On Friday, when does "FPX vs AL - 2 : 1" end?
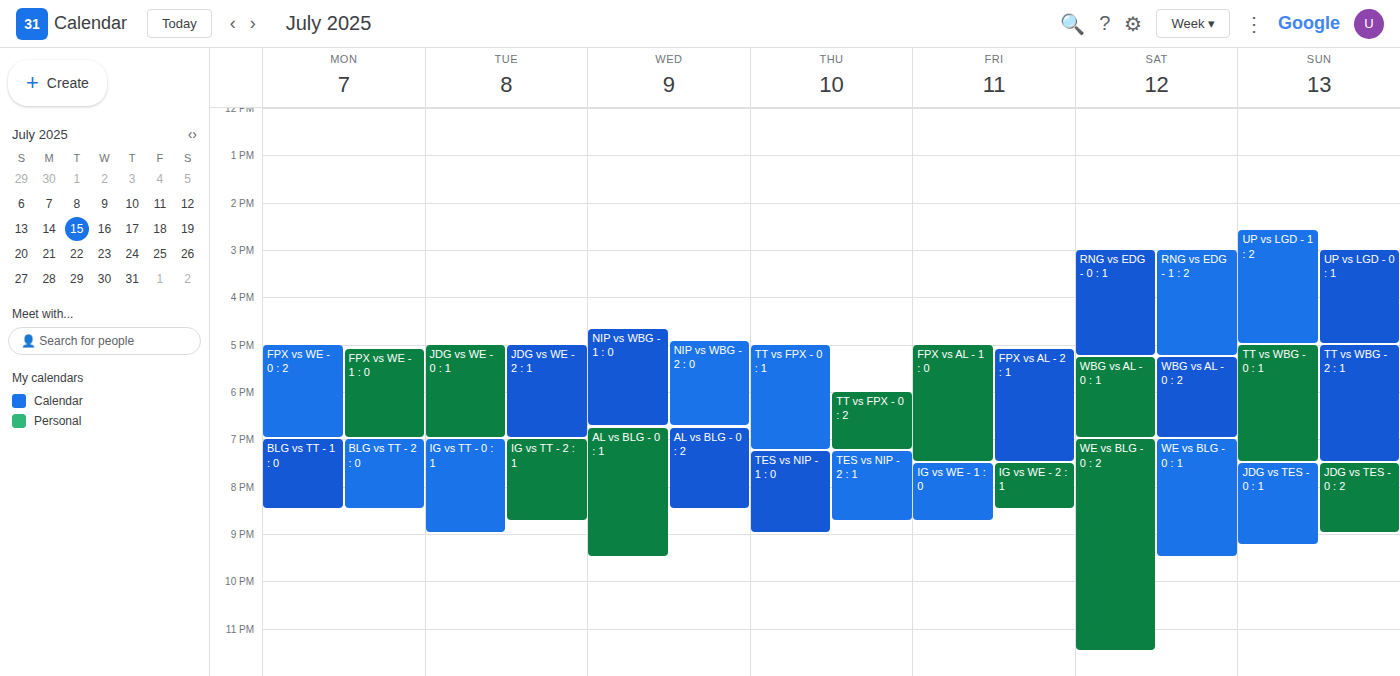
7:30 PM